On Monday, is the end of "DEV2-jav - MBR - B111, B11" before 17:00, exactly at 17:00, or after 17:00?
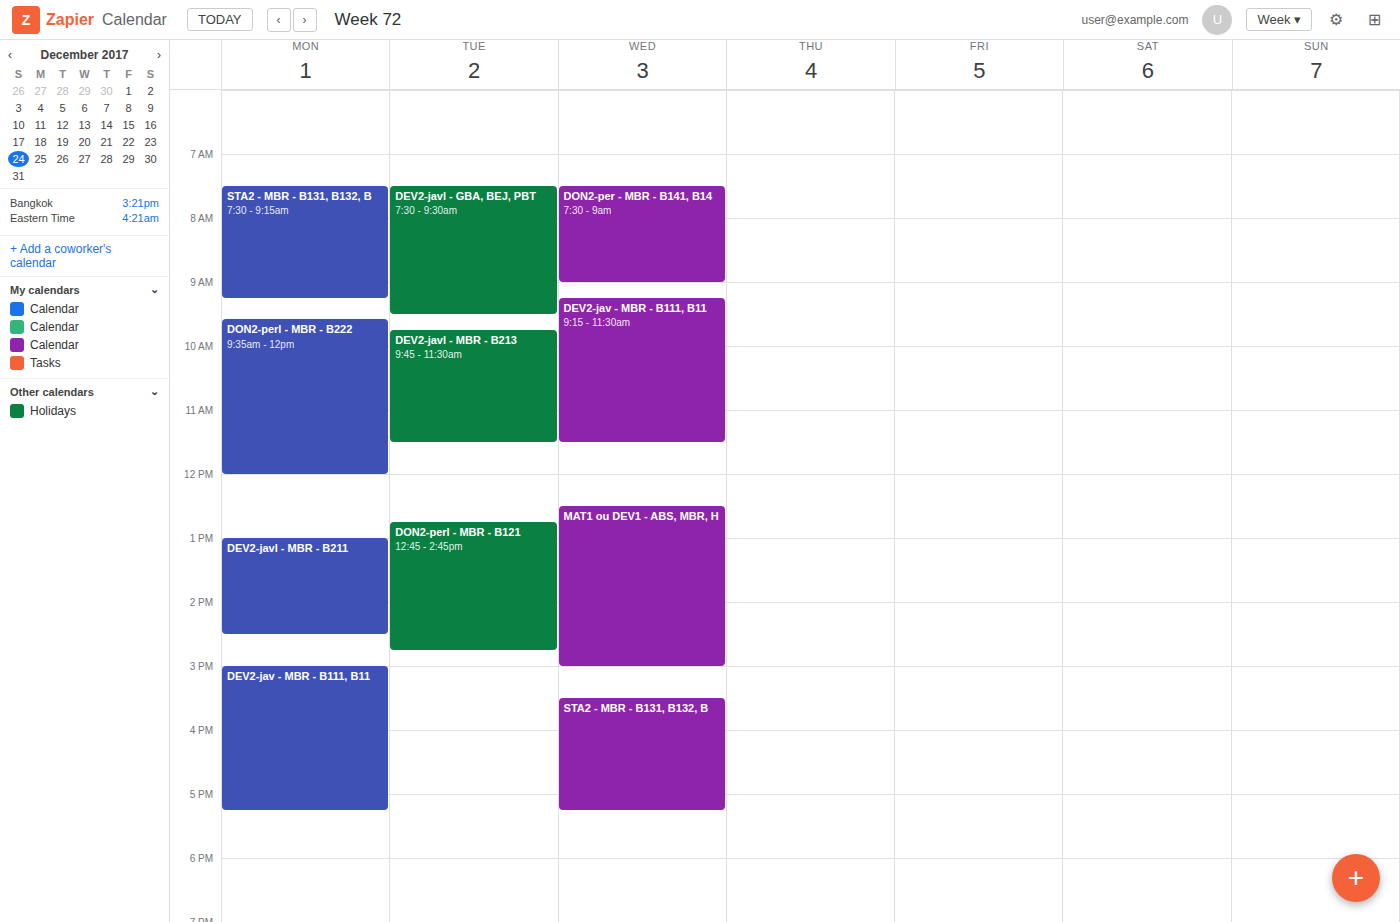
17:15 -- after 17:00, 15 minutes below the 17:00 line.